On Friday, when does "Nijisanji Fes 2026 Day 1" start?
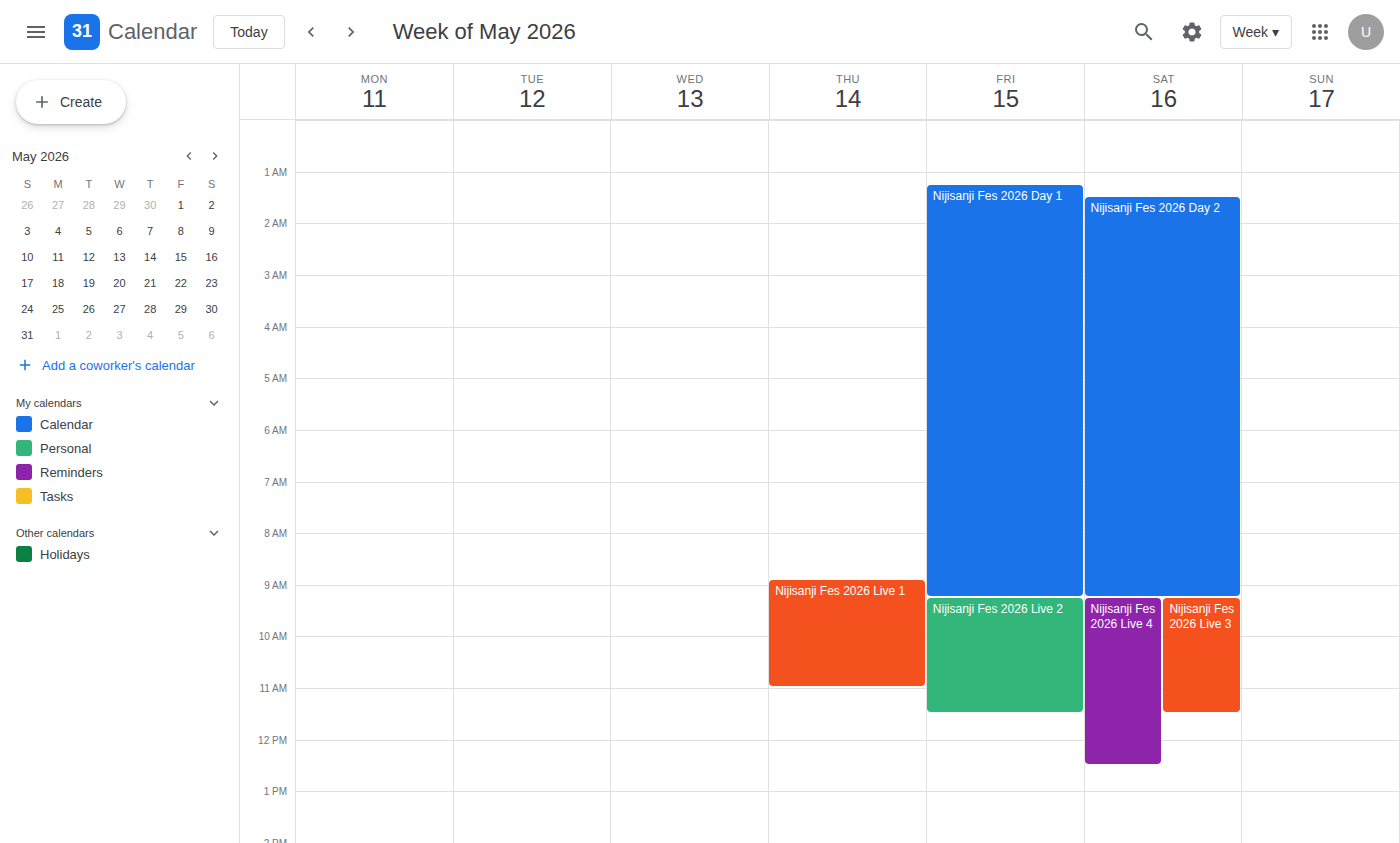
1:15 AM